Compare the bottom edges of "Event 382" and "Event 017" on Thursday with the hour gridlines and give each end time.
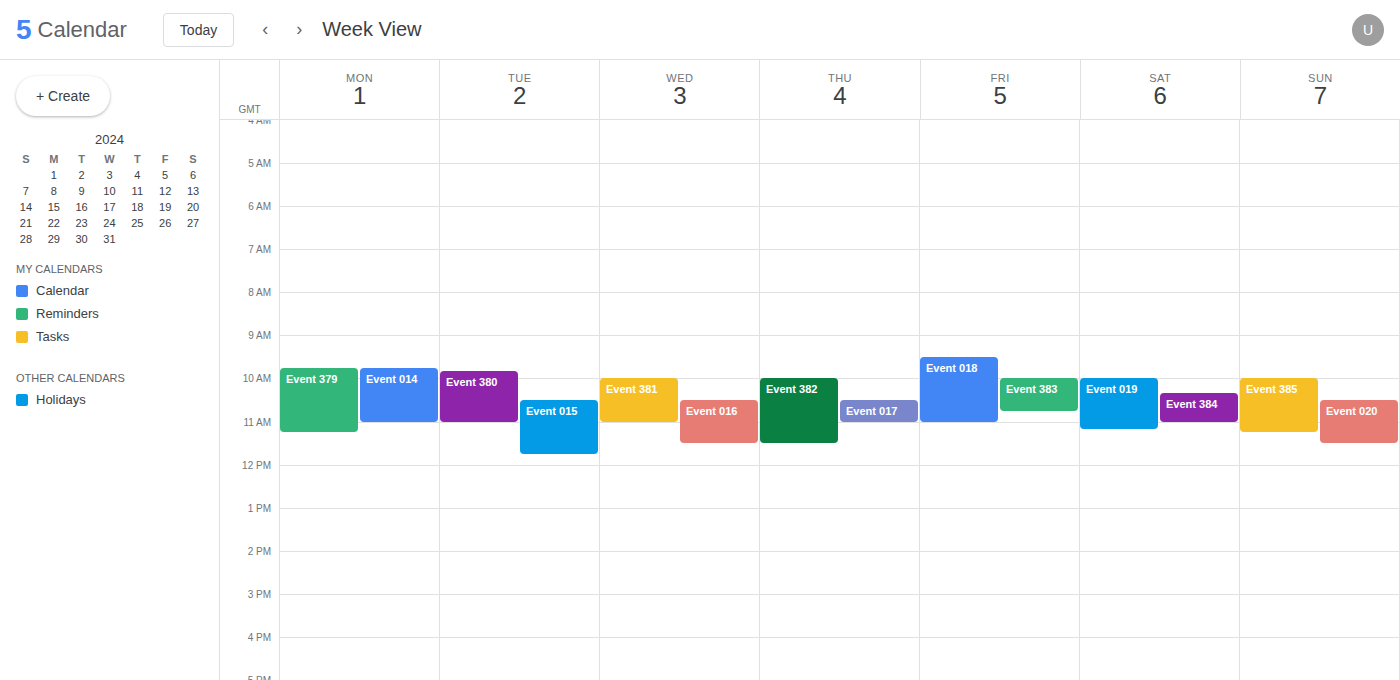
"Event 382": 11:30 AM, halfway between the 11 AM and 12 PM lines. "Event 017": 11:00 AM, exactly on the 11 AM line.